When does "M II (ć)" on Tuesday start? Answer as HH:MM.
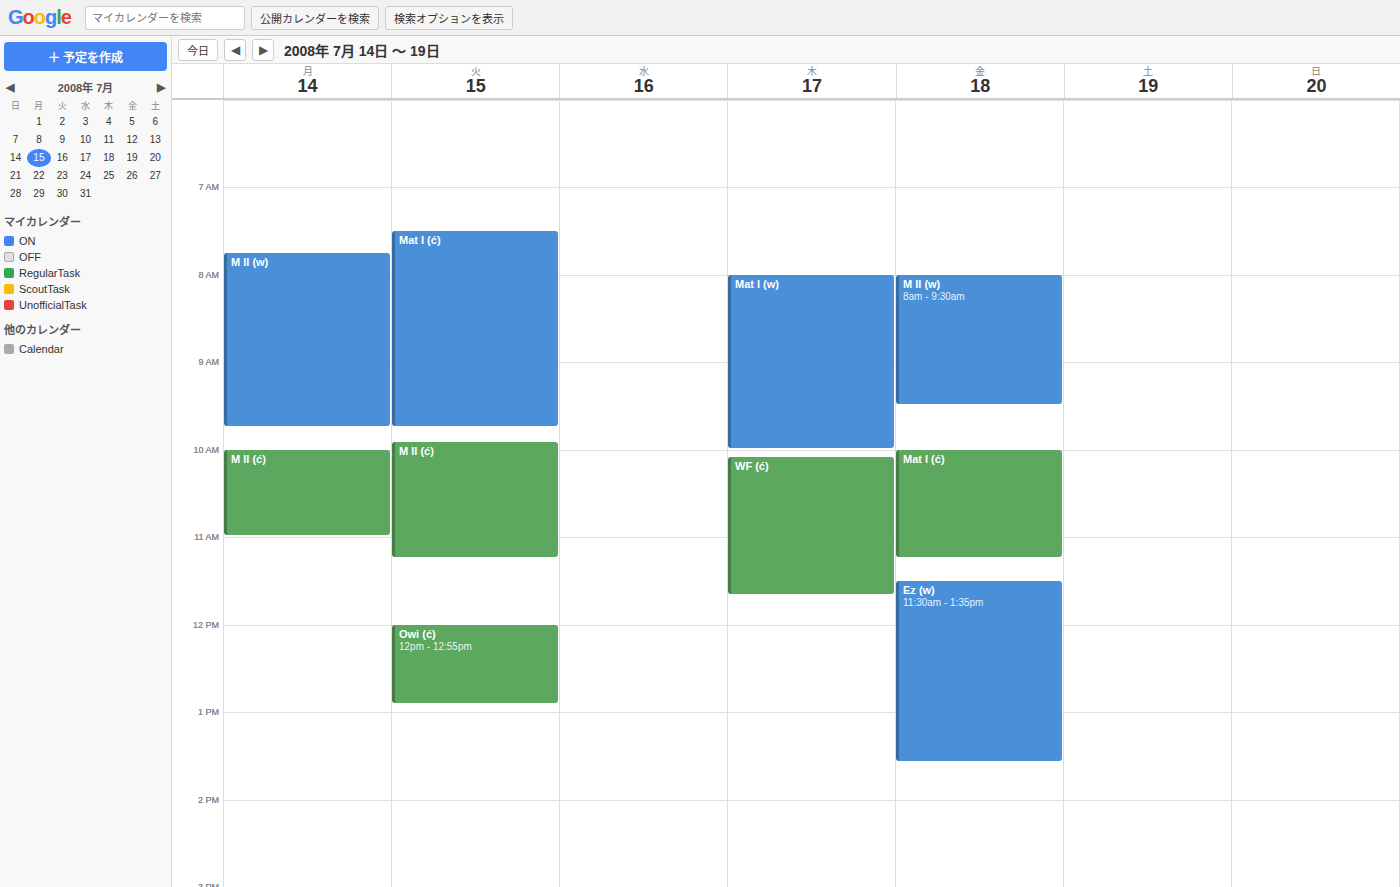
09:55